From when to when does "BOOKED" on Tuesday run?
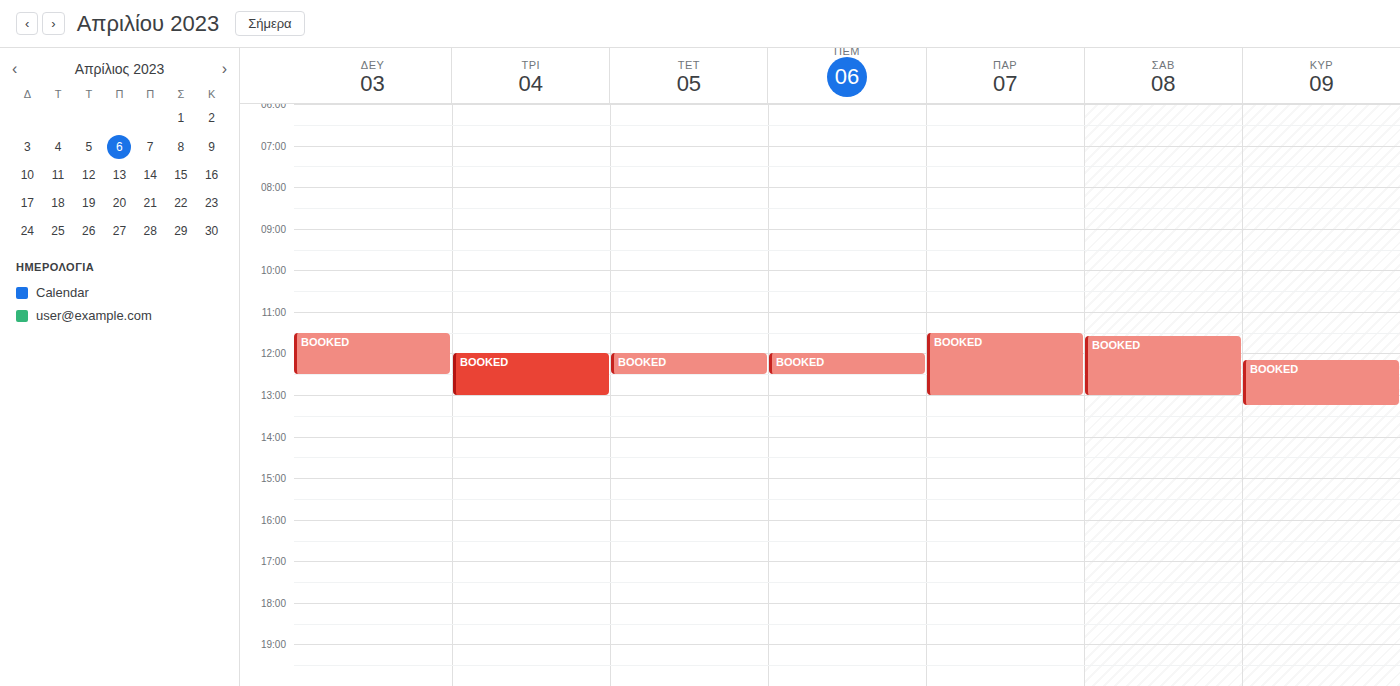
12:00 PM to 1:00 PM